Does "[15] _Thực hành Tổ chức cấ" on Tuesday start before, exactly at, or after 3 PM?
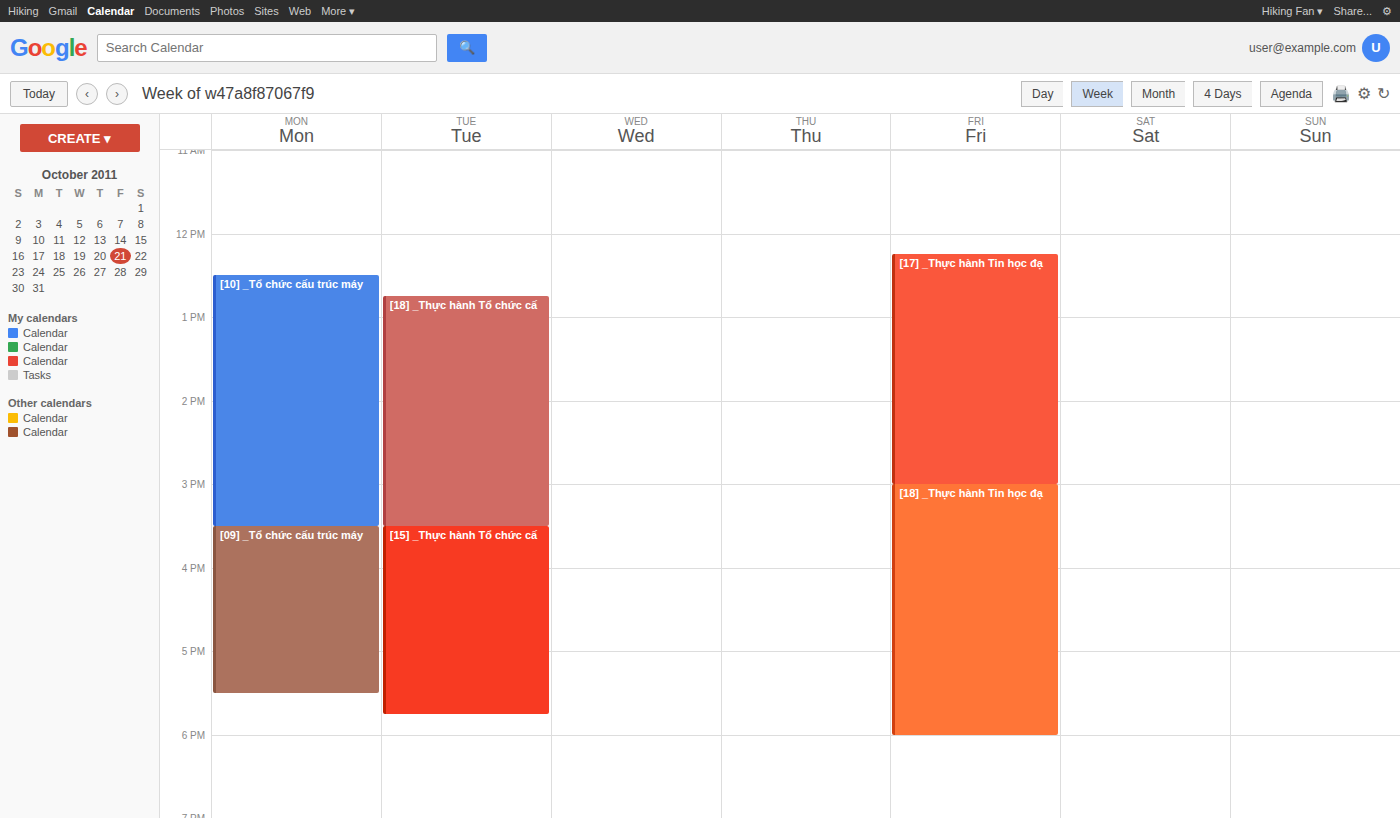
3:30 PM -- after 3 PM, 30 minutes below the 3 PM line.